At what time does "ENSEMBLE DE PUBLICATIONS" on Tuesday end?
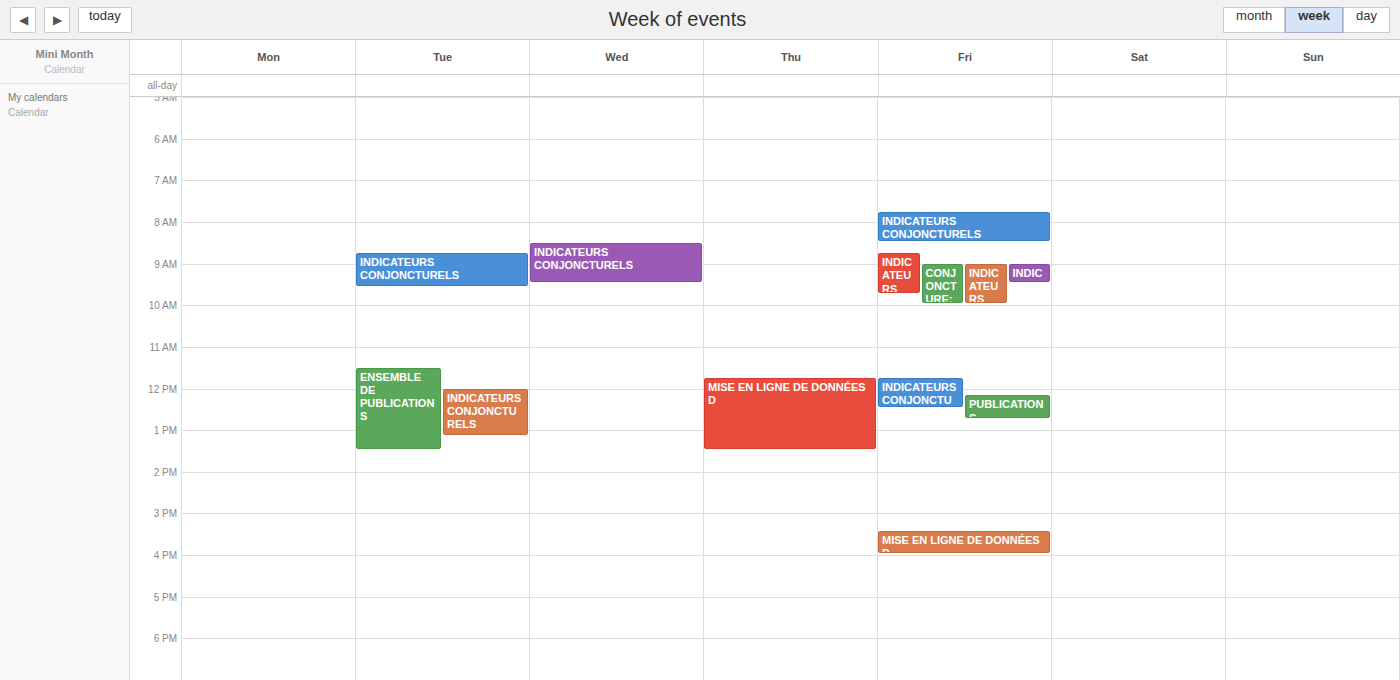
1:30 PM